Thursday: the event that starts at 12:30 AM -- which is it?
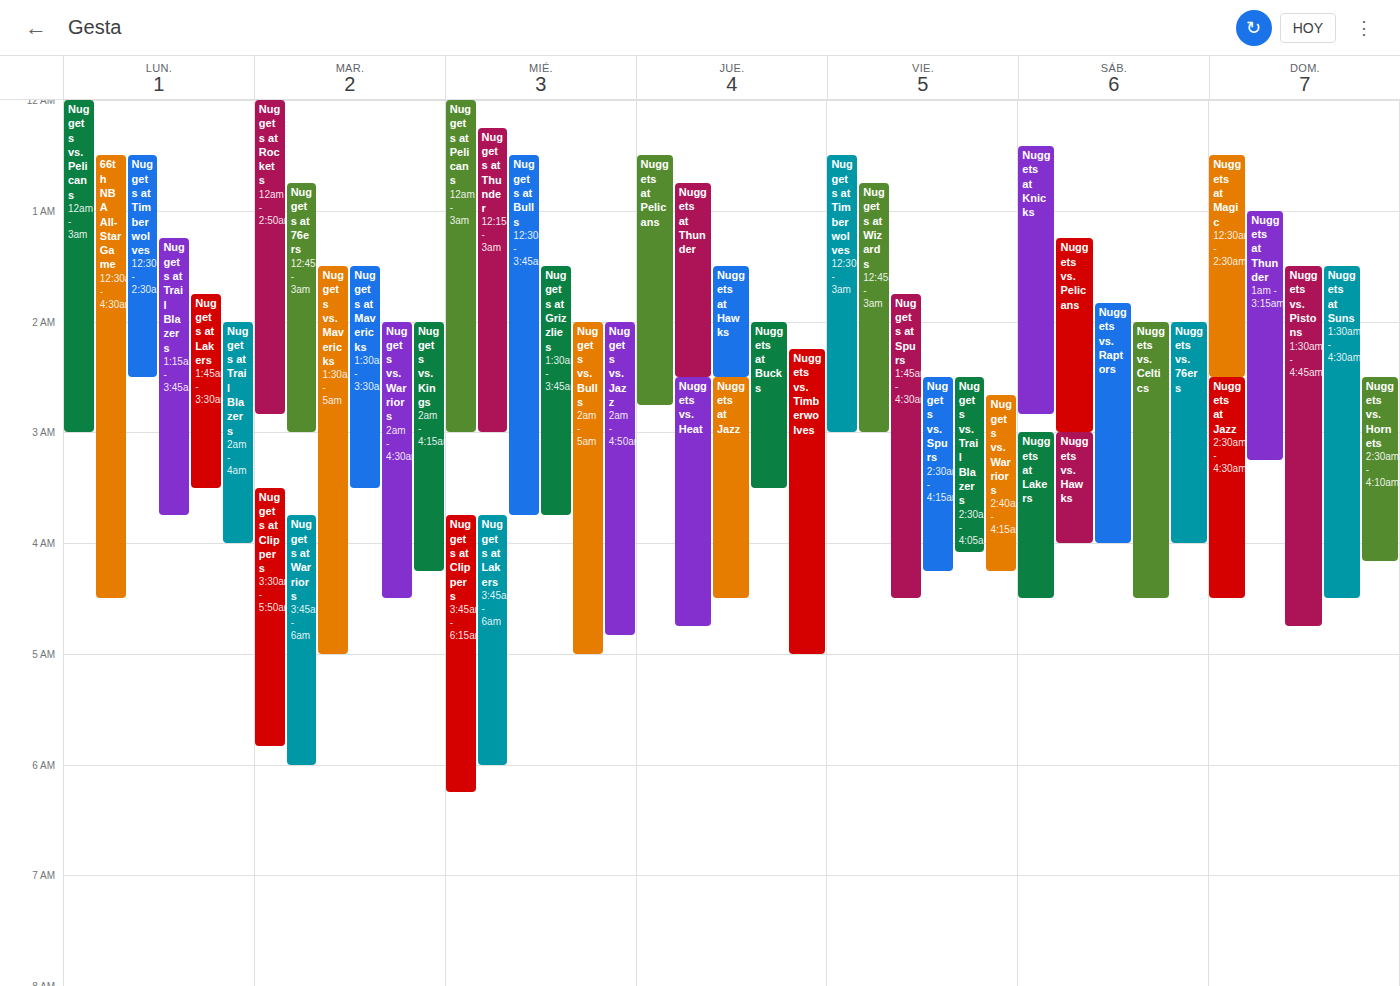
"Nuggets at Pelicans"